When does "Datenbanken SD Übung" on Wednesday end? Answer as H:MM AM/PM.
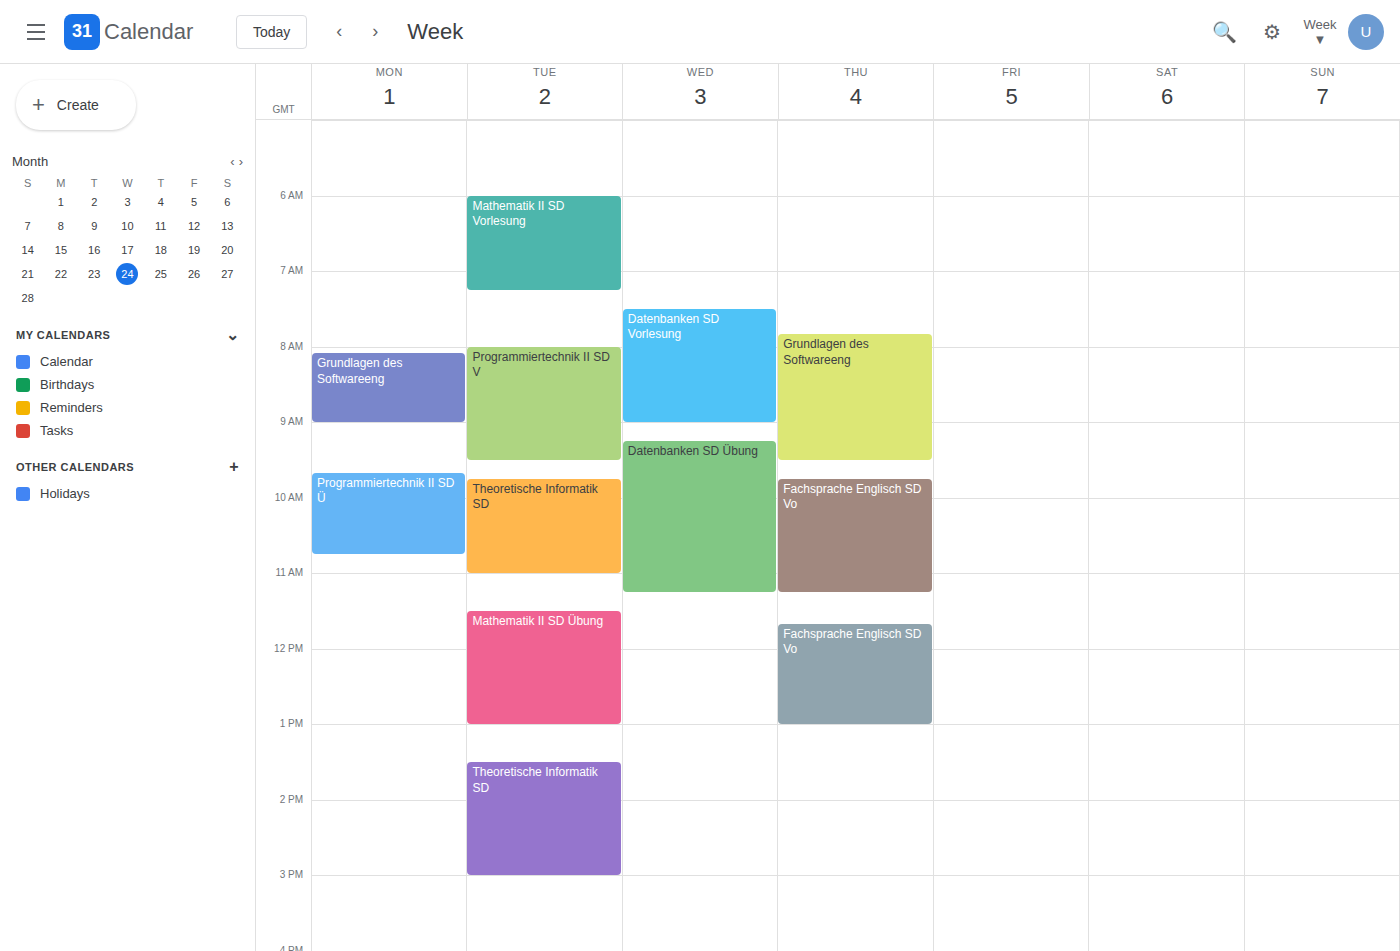
11:15 AM